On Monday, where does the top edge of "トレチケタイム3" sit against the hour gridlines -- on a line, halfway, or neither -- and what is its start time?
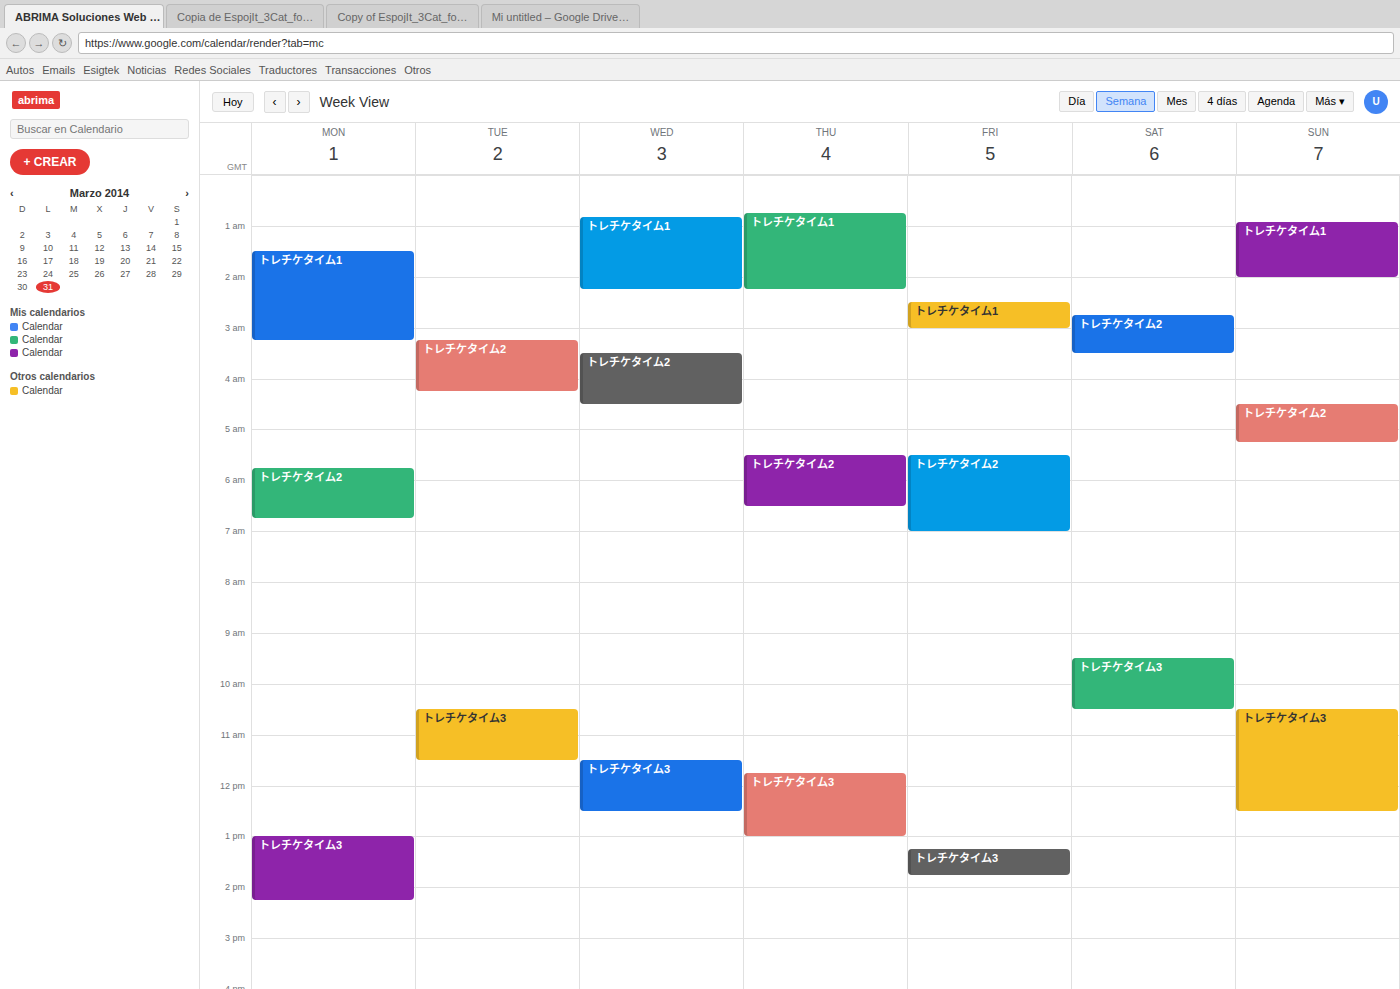
1:00 PM -- exactly on the 1 PM line.